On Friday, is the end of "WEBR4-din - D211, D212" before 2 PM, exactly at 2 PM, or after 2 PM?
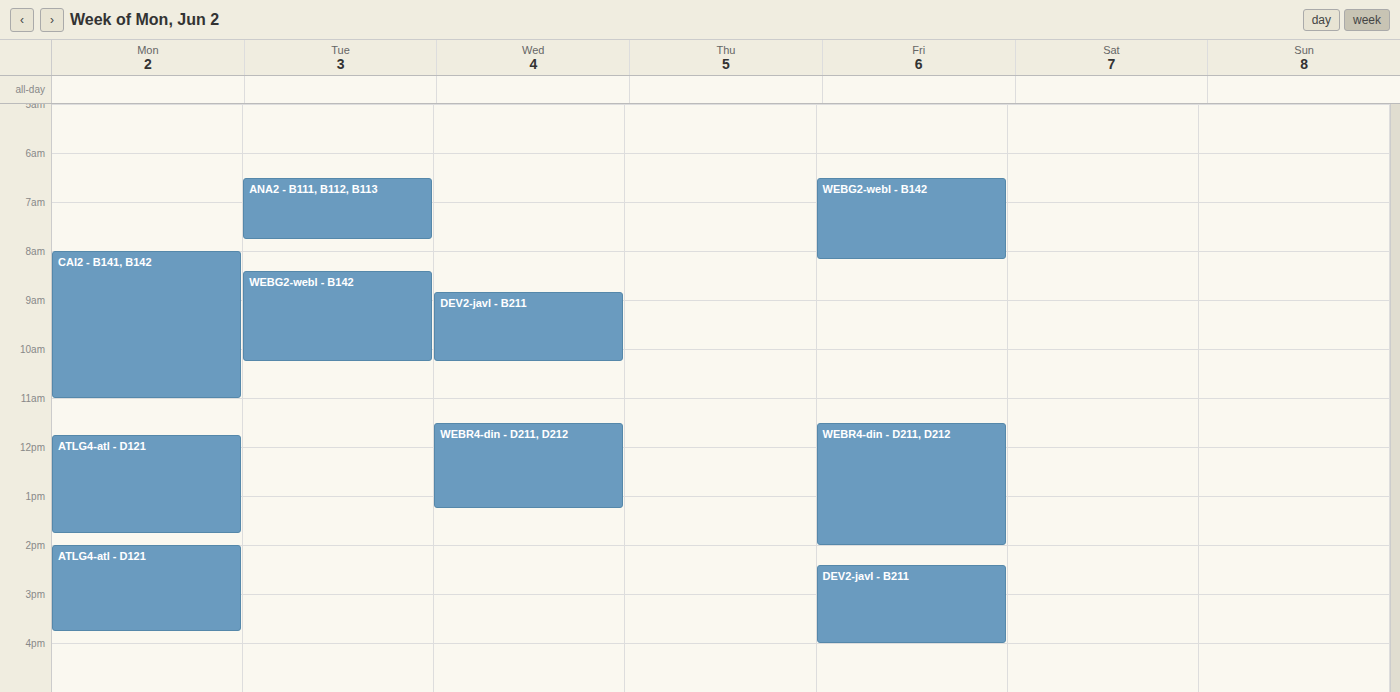
2:00 PM -- exactly at 2 PM, on the 2 PM line.